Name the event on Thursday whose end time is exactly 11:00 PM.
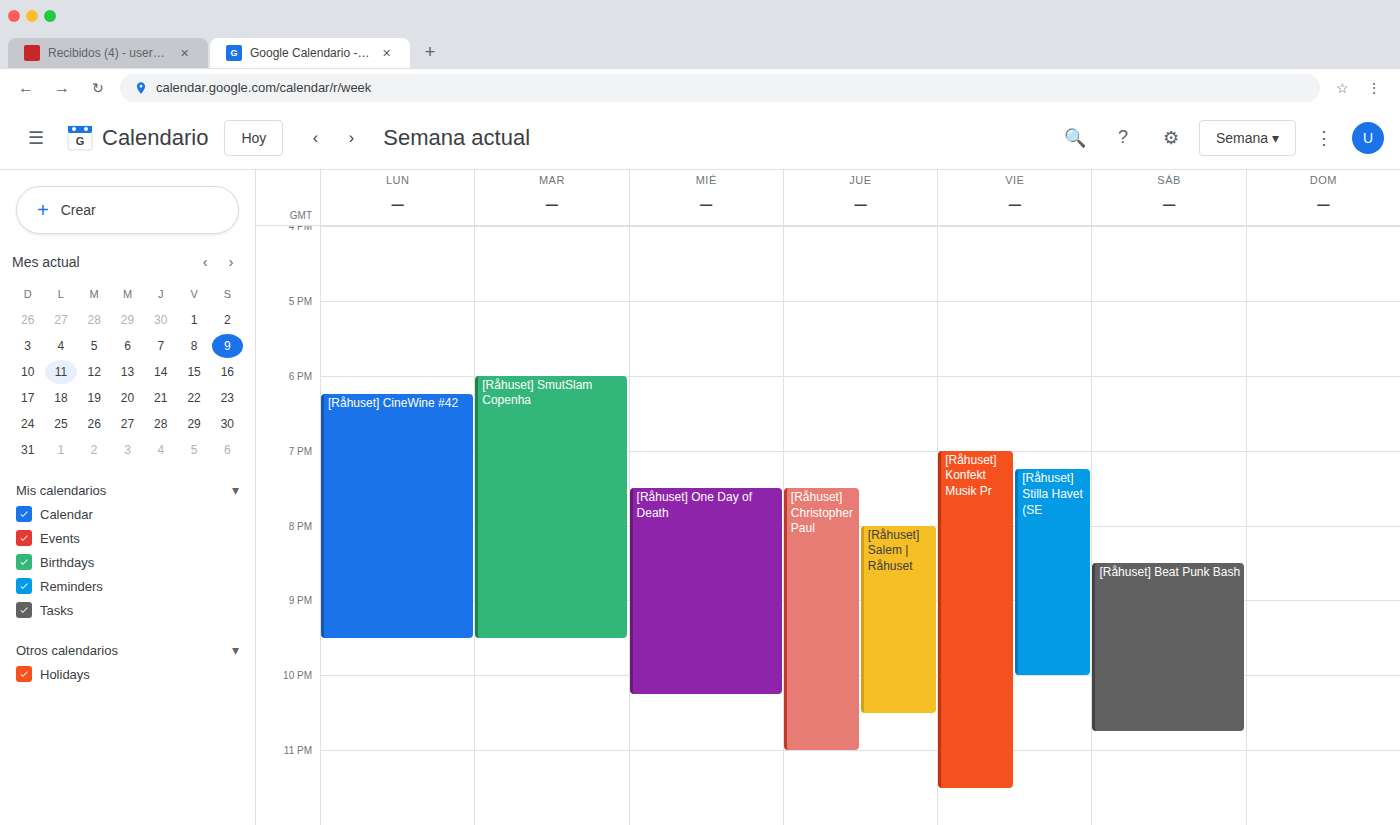
"[Råhuset] Christopher Paul"